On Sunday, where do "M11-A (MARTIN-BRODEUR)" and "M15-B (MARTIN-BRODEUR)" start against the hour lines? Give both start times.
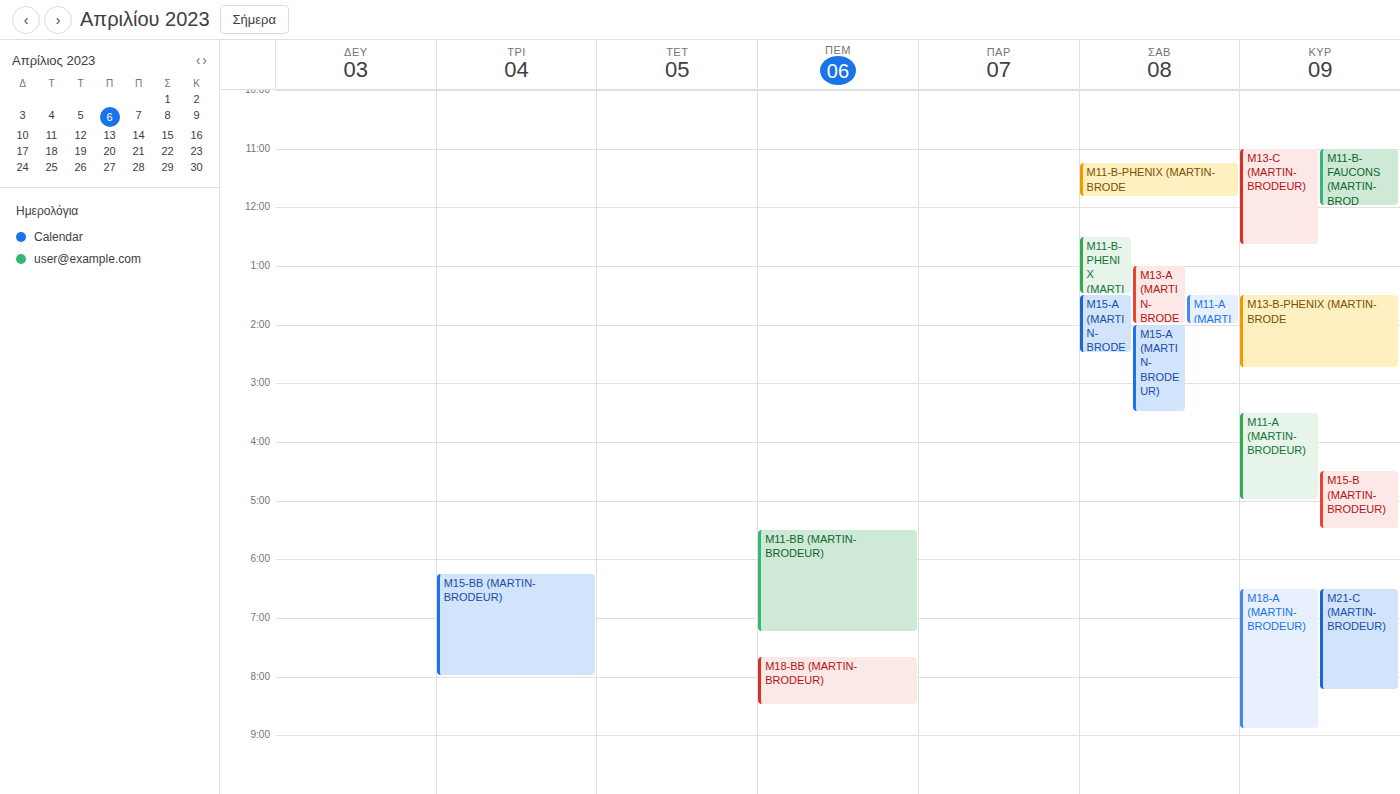
"M11-A (MARTIN-BRODEUR)": 3:30 PM, halfway between the 3 PM and 4 PM lines. "M15-B (MARTIN-BRODEUR)": 4:30 PM, halfway between the 4 PM and 5 PM lines.